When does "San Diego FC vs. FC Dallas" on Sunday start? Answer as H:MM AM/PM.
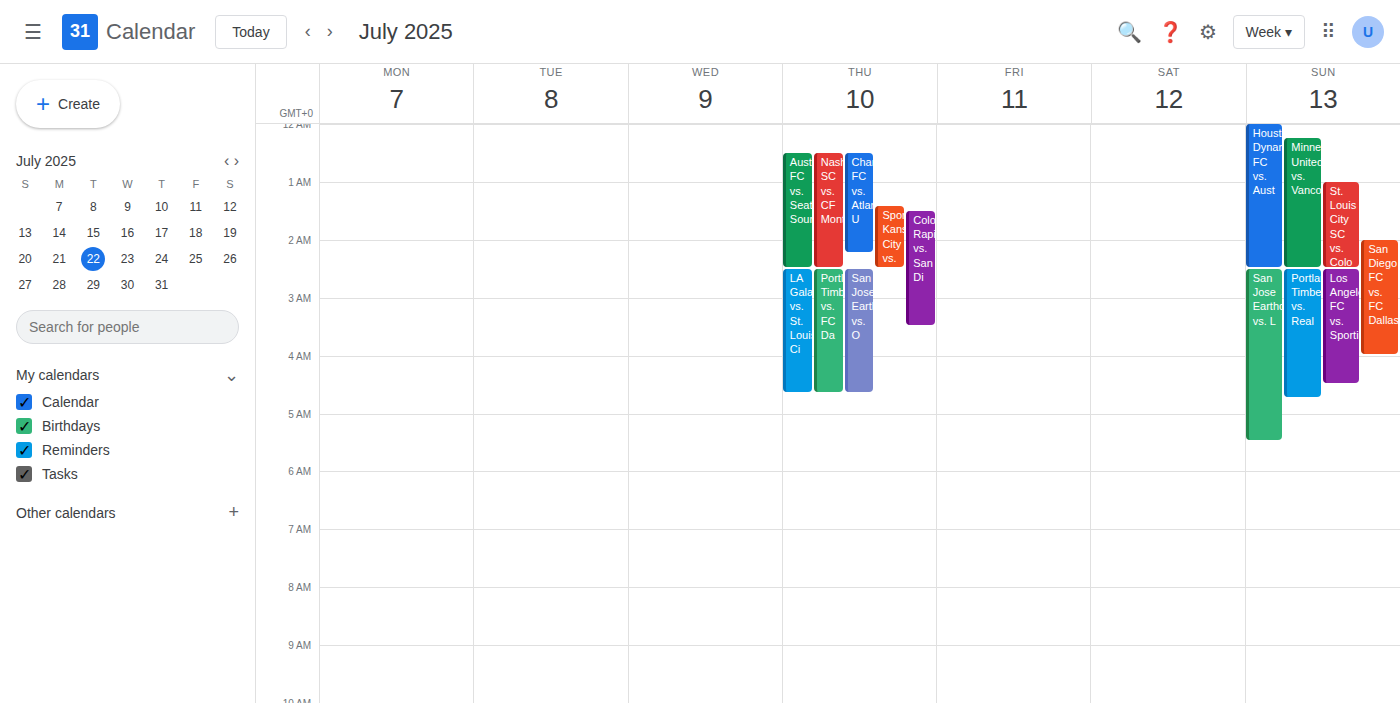
2:00 AM